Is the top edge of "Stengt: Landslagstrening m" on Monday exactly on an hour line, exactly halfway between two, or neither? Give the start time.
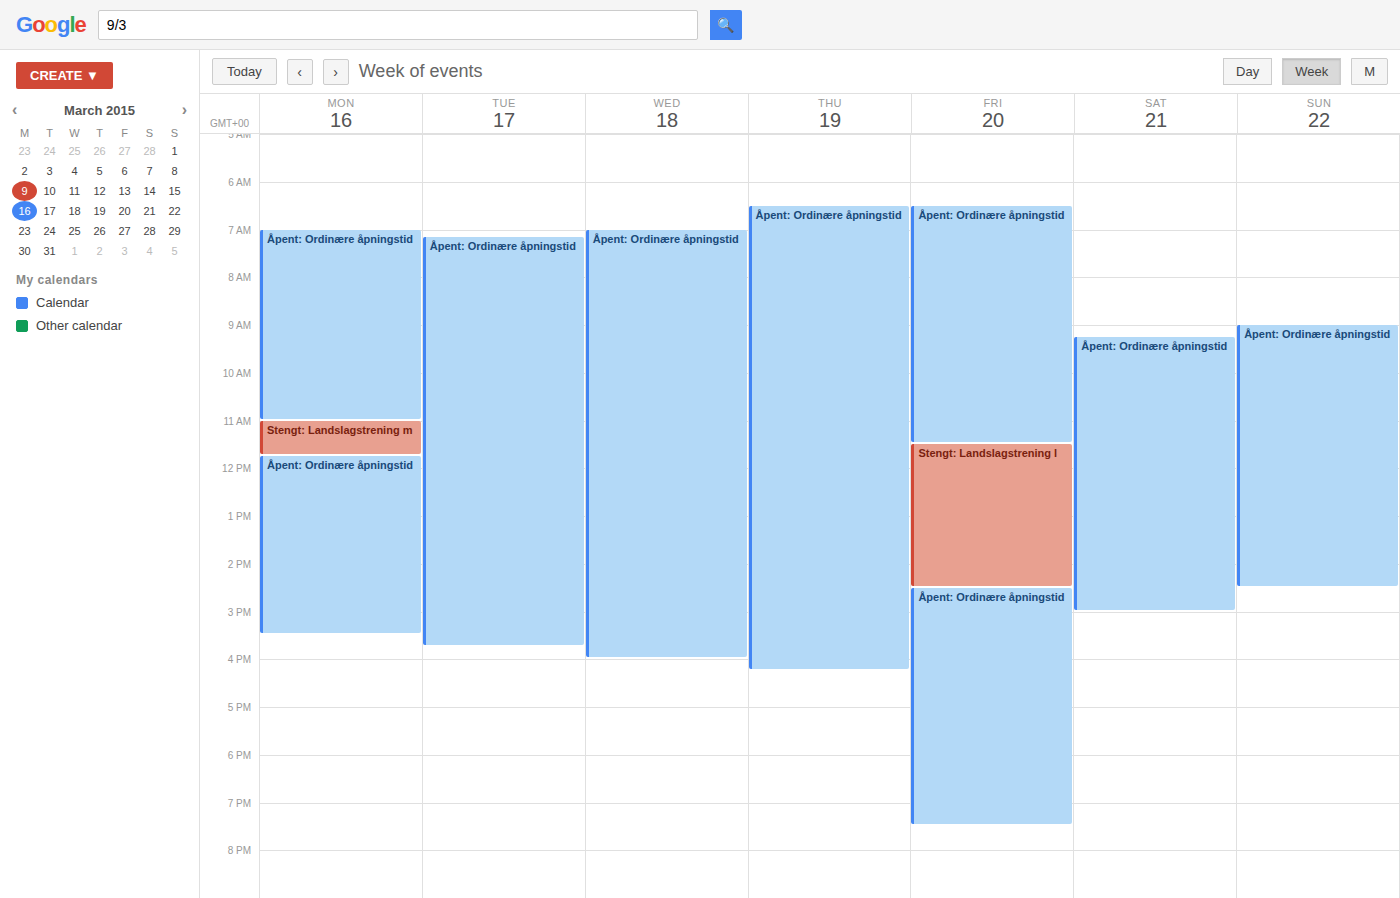
11:00 AM -- exactly on the 11 AM line.